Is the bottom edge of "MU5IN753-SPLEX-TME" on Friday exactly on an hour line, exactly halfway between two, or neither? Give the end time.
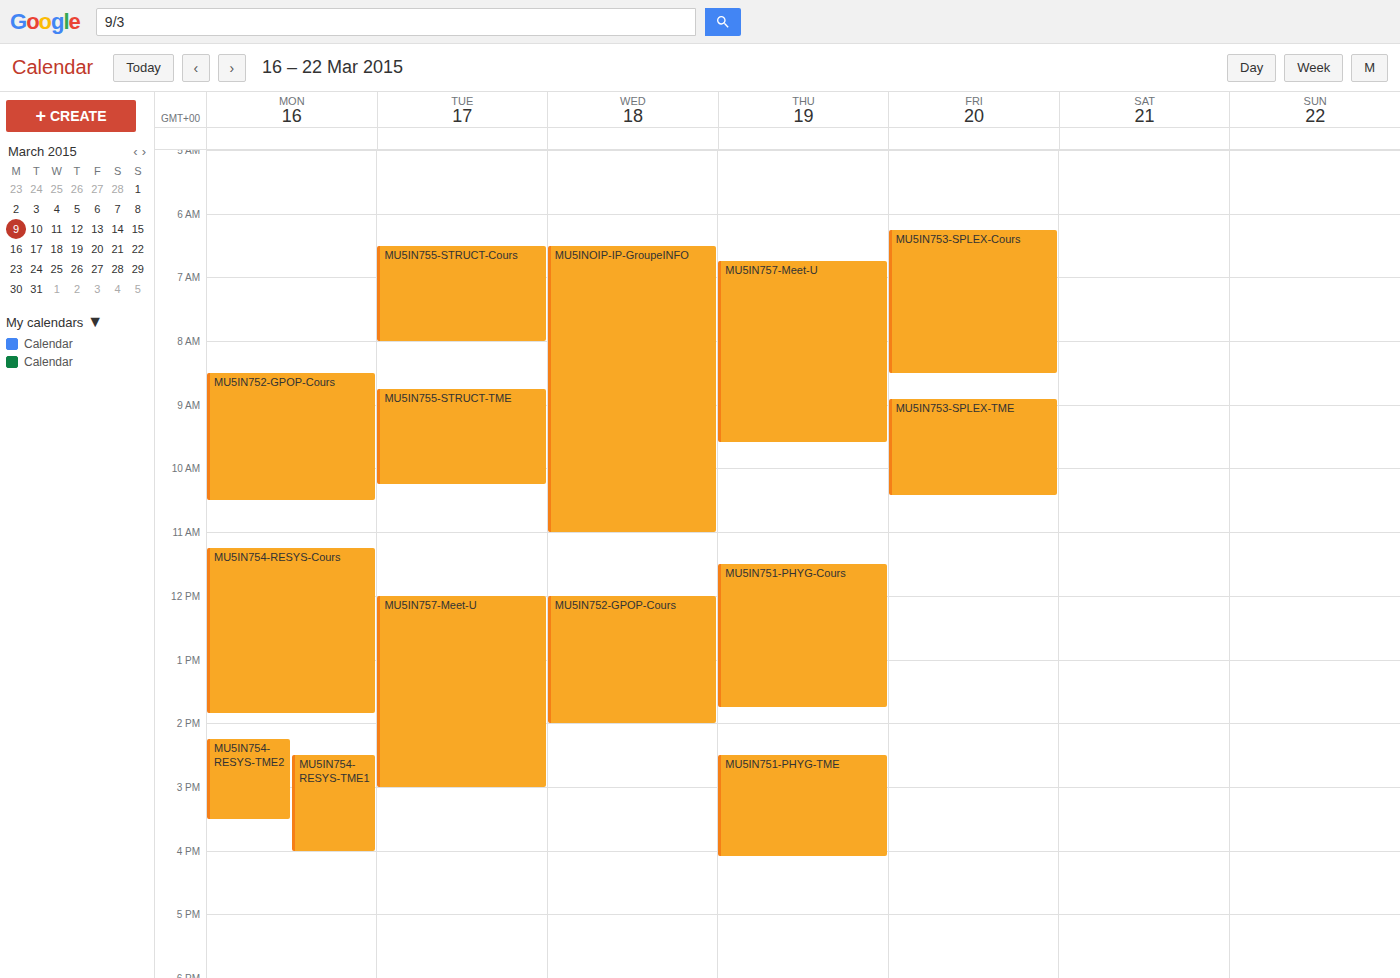
10:25 AM -- neither: 25 minutes below the 10 AM line and 35 minutes above the 11 AM line.